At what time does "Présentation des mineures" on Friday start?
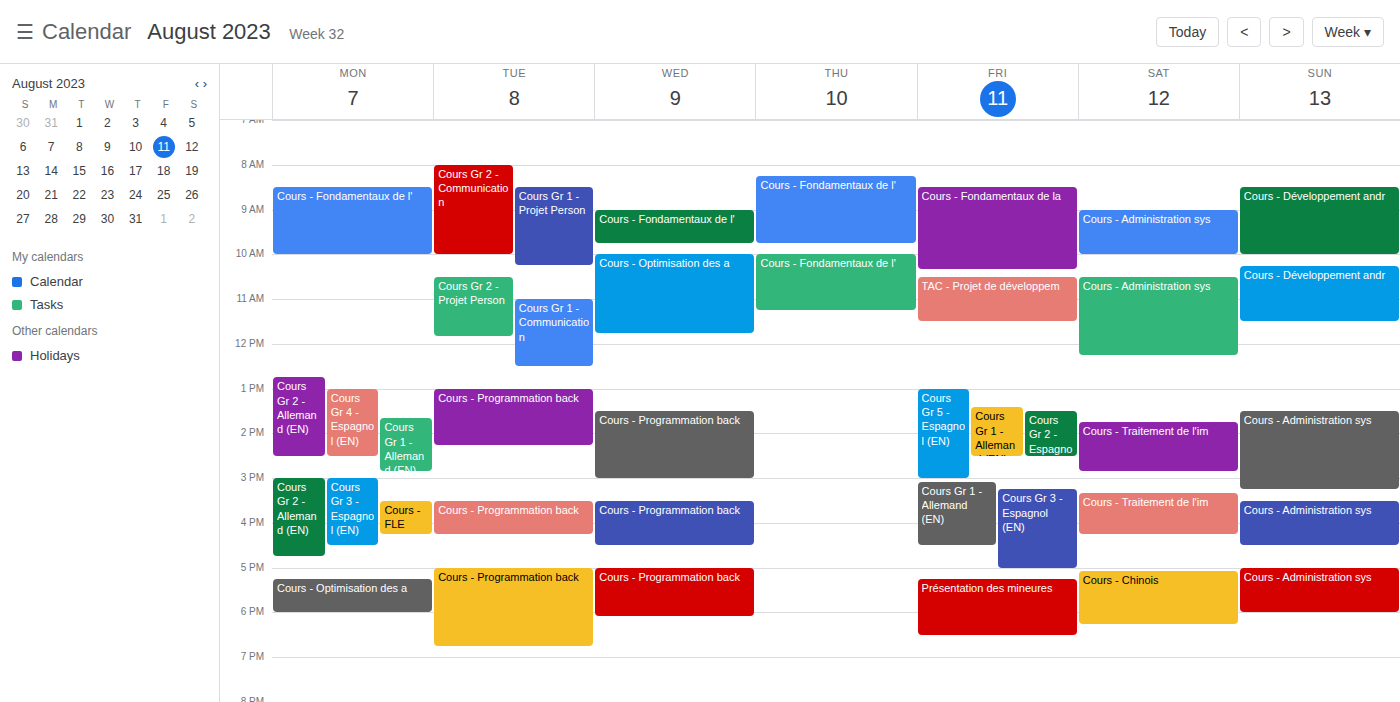
17:15